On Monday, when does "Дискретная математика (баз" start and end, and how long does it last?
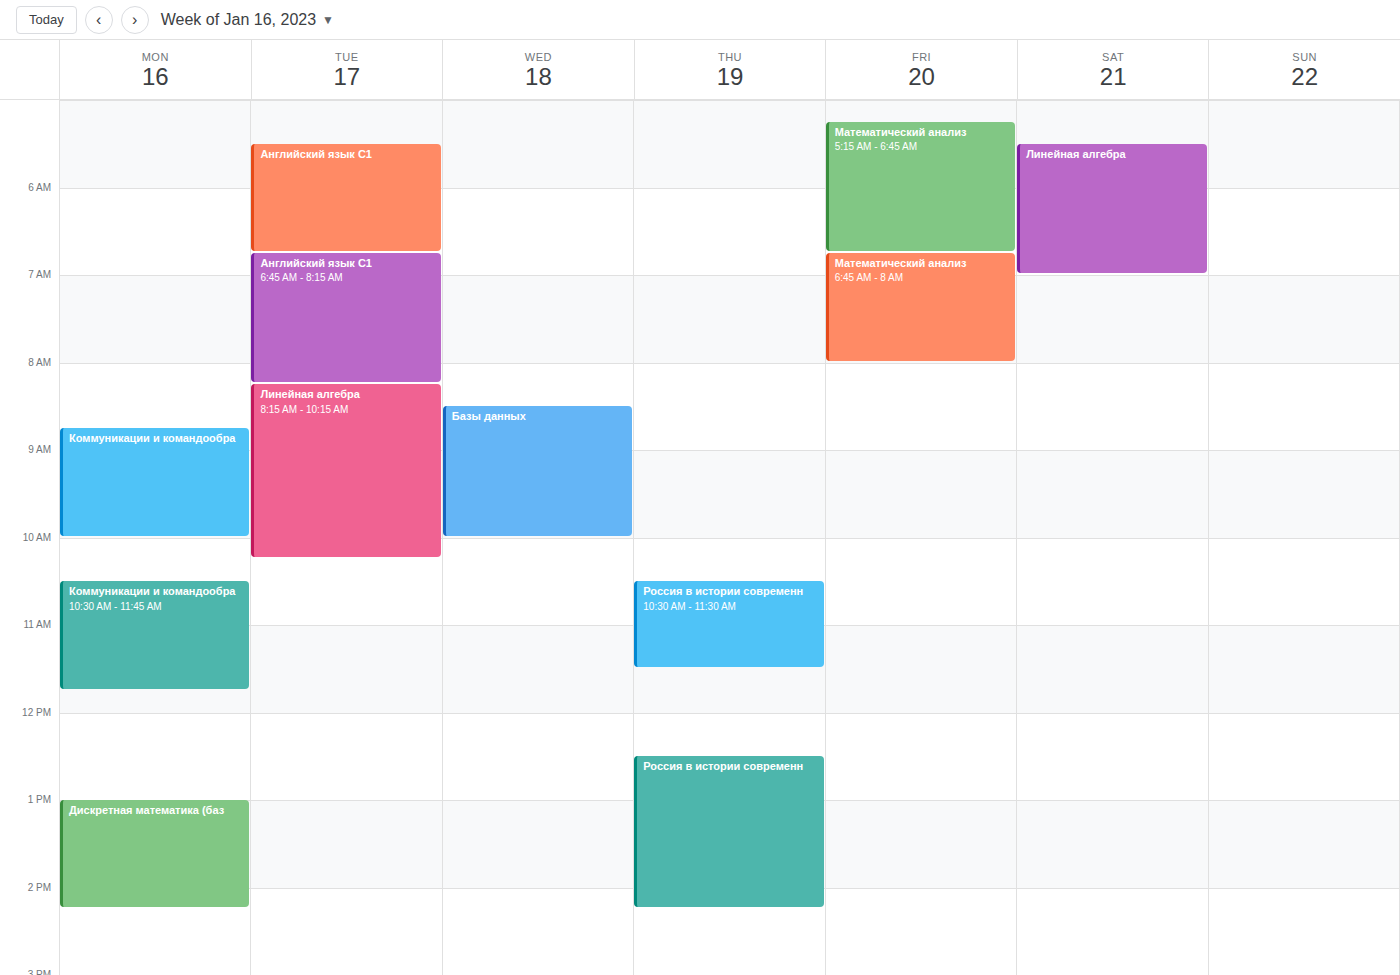
1:00 PM to 2:15 PM, 1 hour 15 minutes